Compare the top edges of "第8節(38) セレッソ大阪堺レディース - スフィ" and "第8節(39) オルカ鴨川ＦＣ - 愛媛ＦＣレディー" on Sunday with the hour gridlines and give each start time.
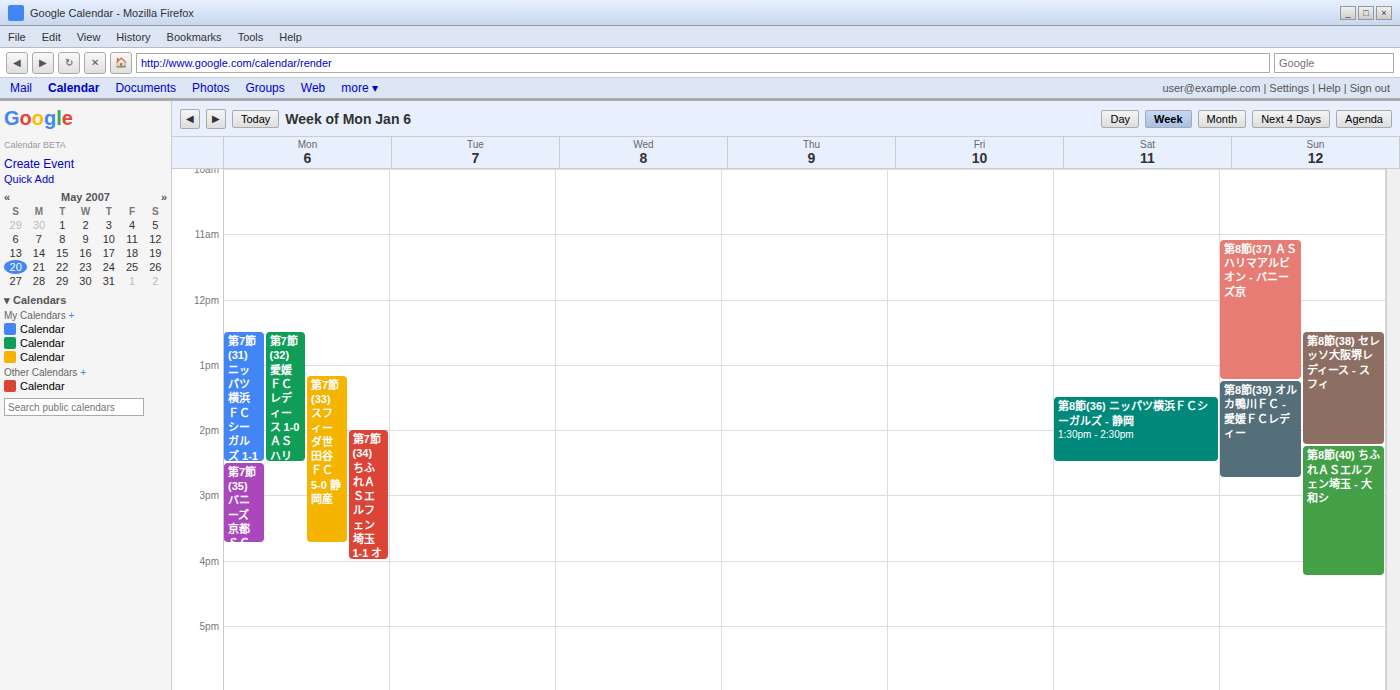
"第8節(38) セレッソ大阪堺レディース - スフィ": 12:30 PM, halfway between the 12 PM and 1 PM lines. "第8節(39) オルカ鴨川ＦＣ - 愛媛ＦＣレディー": 1:15 PM, neither: a quarter of the way from the 1 PM line to the 2 PM line.